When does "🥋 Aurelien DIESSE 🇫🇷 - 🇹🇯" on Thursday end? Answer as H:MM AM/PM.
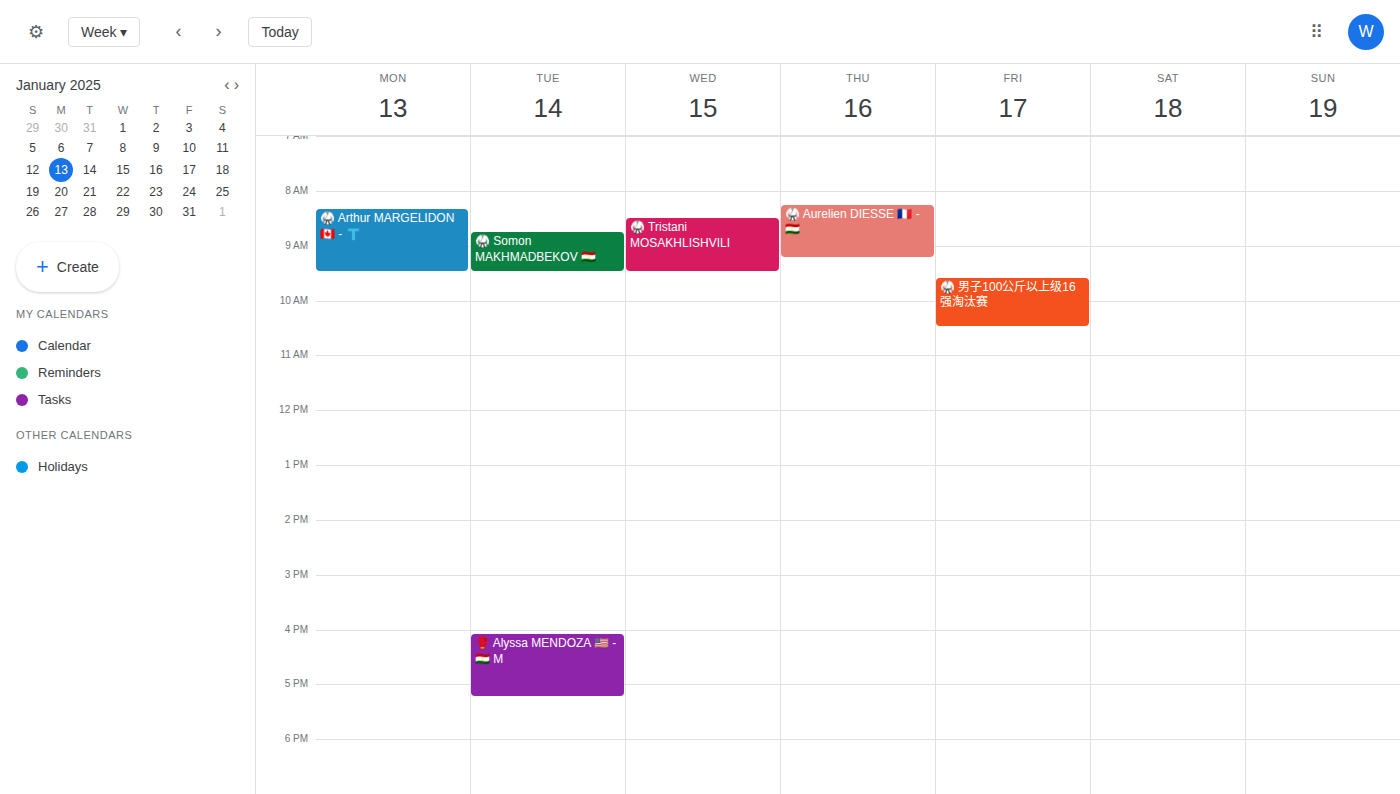
9:15 AM